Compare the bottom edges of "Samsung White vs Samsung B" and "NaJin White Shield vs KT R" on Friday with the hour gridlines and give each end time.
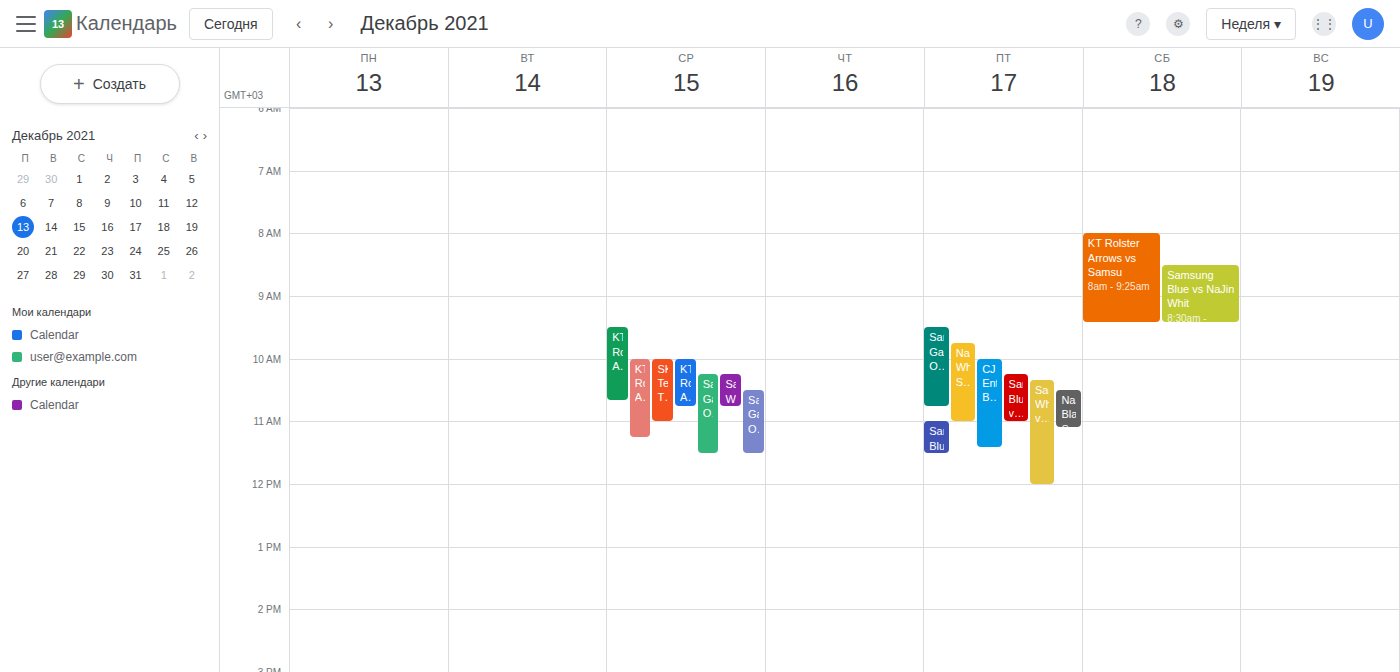
"Samsung White vs Samsung B": 12:00 PM, exactly on the 12 PM line. "NaJin White Shield vs KT R": 11:00 AM, exactly on the 11 AM line.